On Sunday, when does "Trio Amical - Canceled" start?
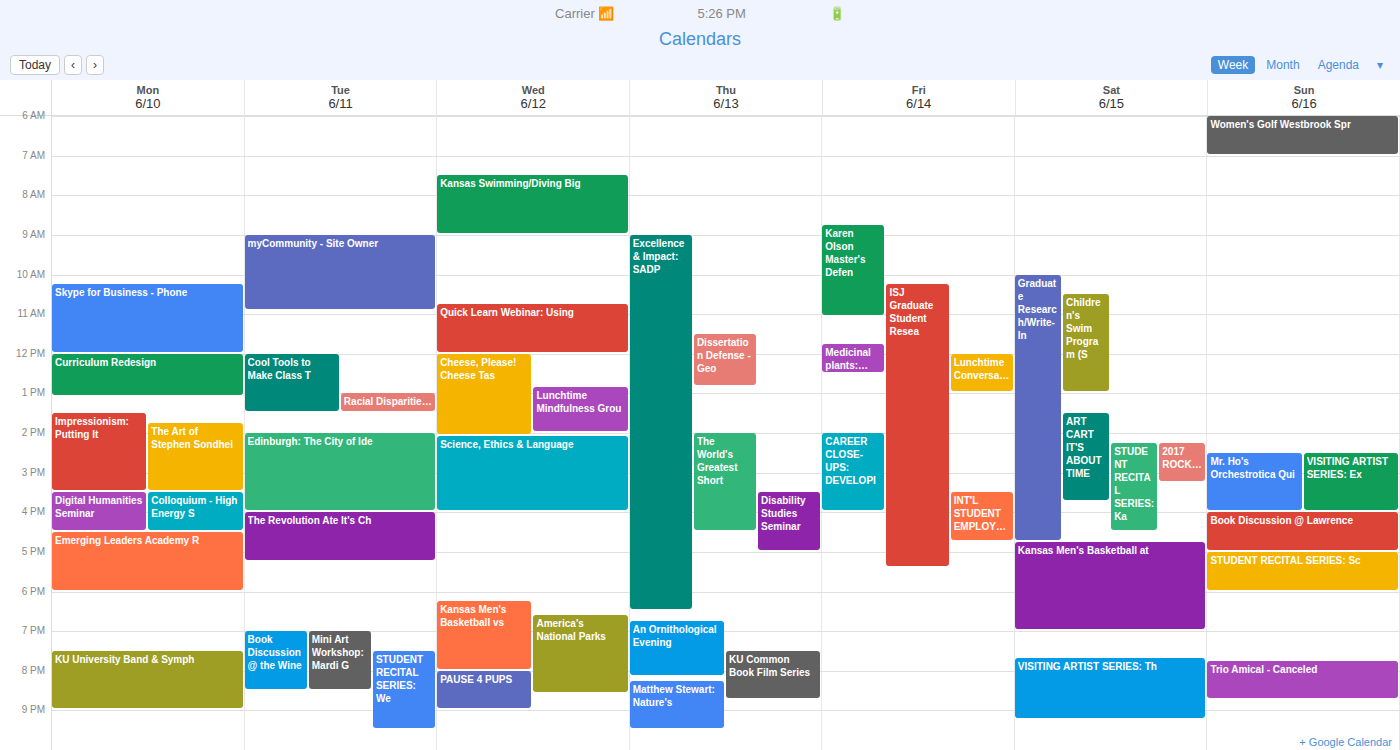
7:45 PM